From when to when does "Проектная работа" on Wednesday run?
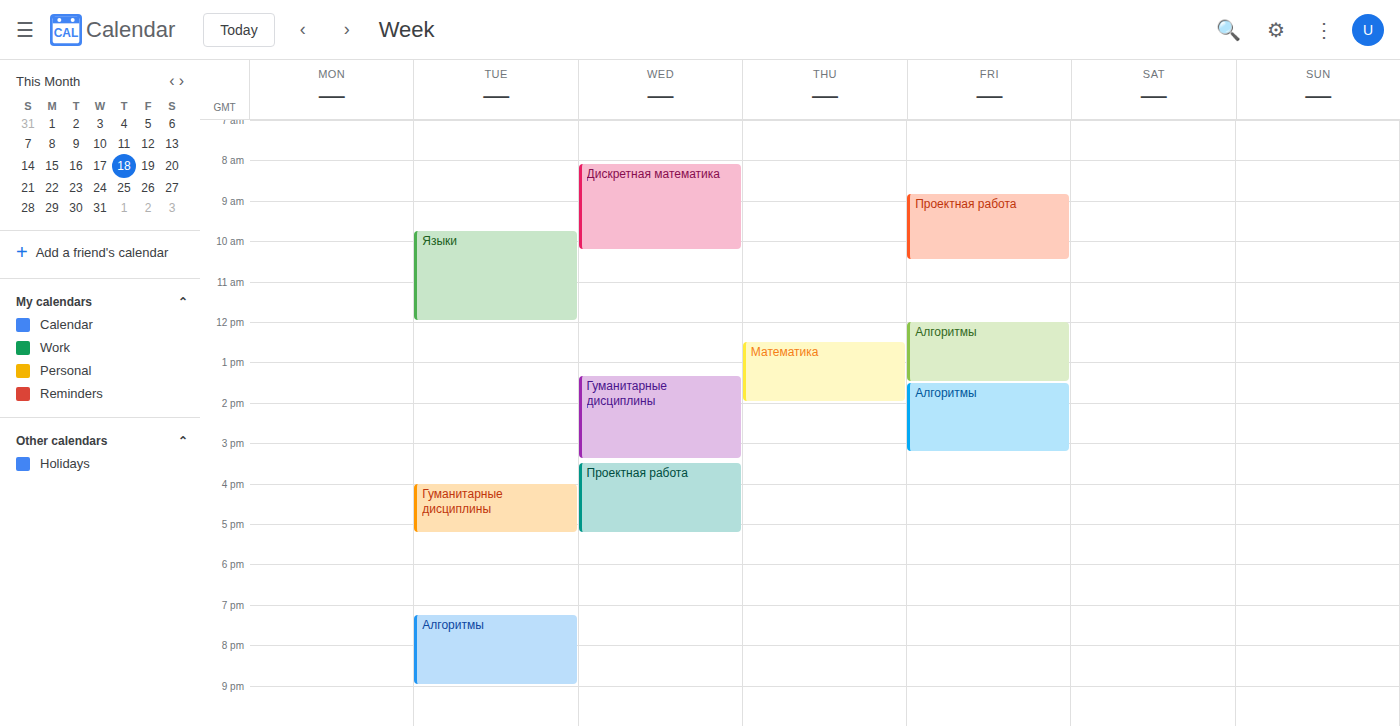
3:30 PM to 5:15 PM